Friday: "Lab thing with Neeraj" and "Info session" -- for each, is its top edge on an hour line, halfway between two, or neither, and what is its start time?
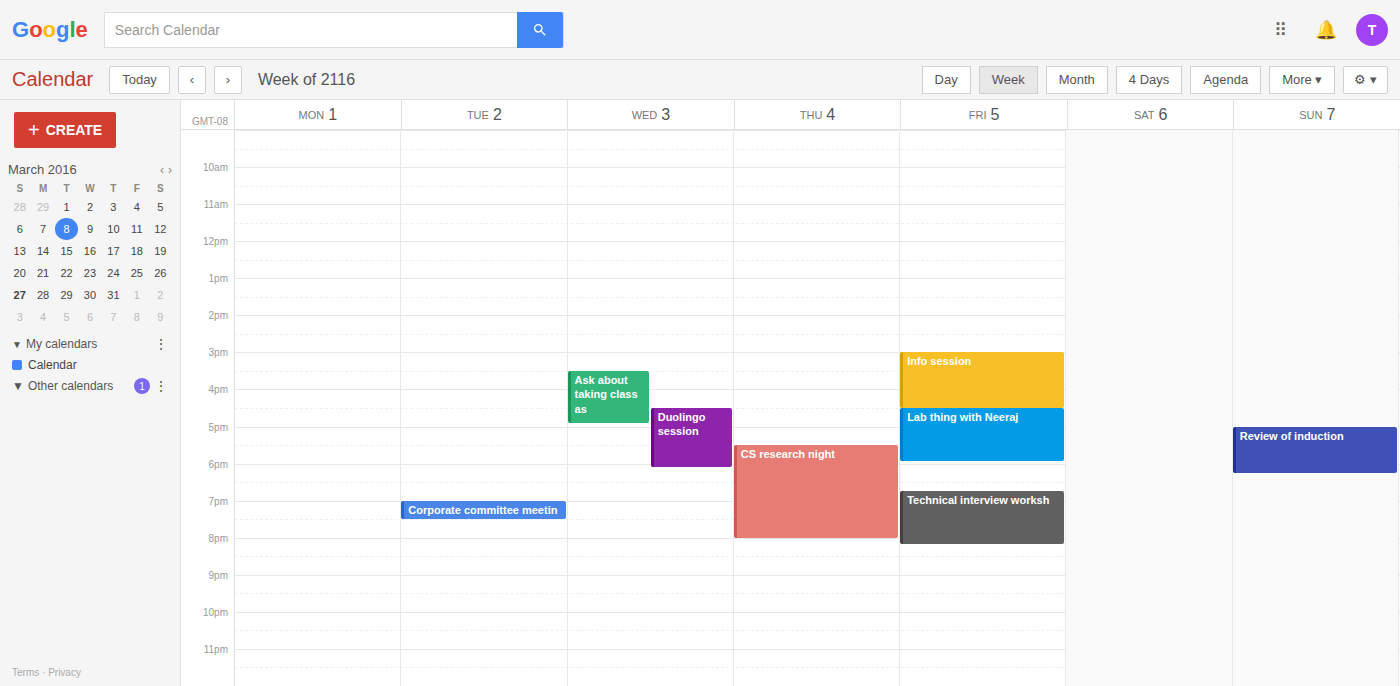
"Lab thing with Neeraj": 4:30 PM, halfway between the 4 PM and 5 PM lines. "Info session": 3:00 PM, exactly on the 3 PM line.